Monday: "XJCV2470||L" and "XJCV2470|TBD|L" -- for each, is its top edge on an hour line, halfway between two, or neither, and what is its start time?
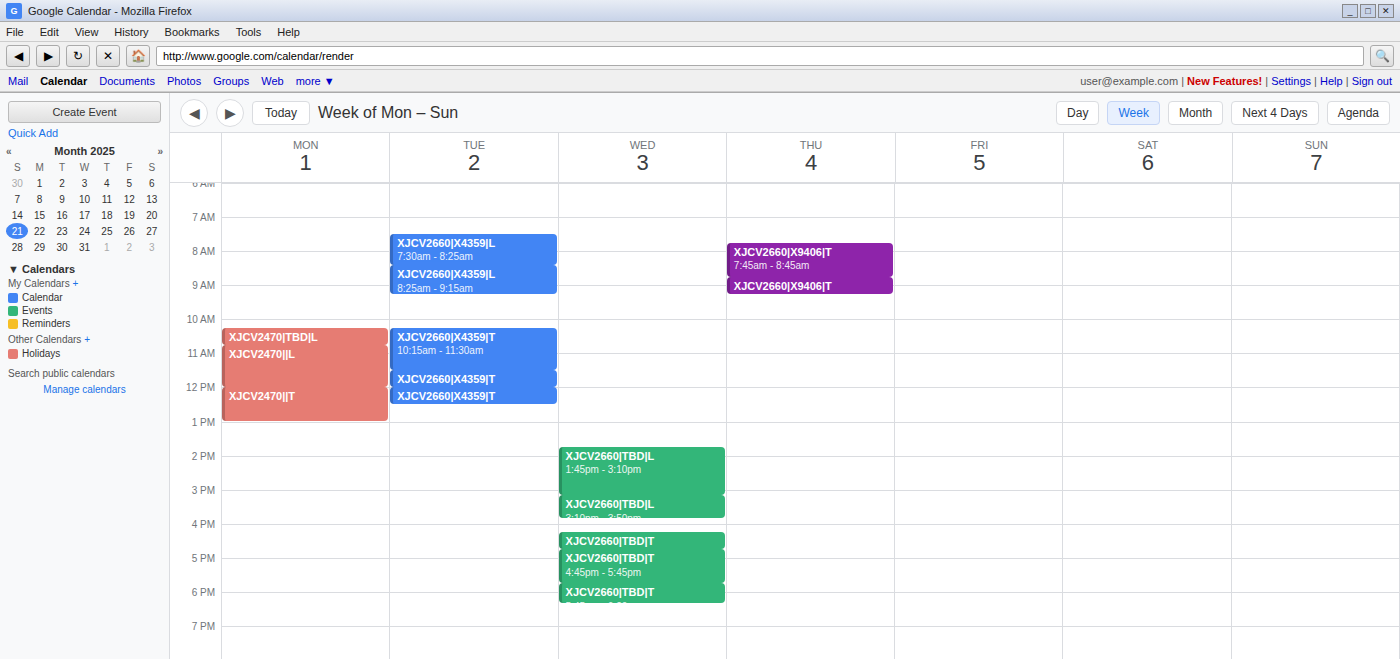
"XJCV2470||L": 10:45 AM, neither: three quarters of the way from the 10 AM line to the 11 AM line. "XJCV2470|TBD|L": 10:15 AM, neither: a quarter of the way from the 10 AM line to the 11 AM line.